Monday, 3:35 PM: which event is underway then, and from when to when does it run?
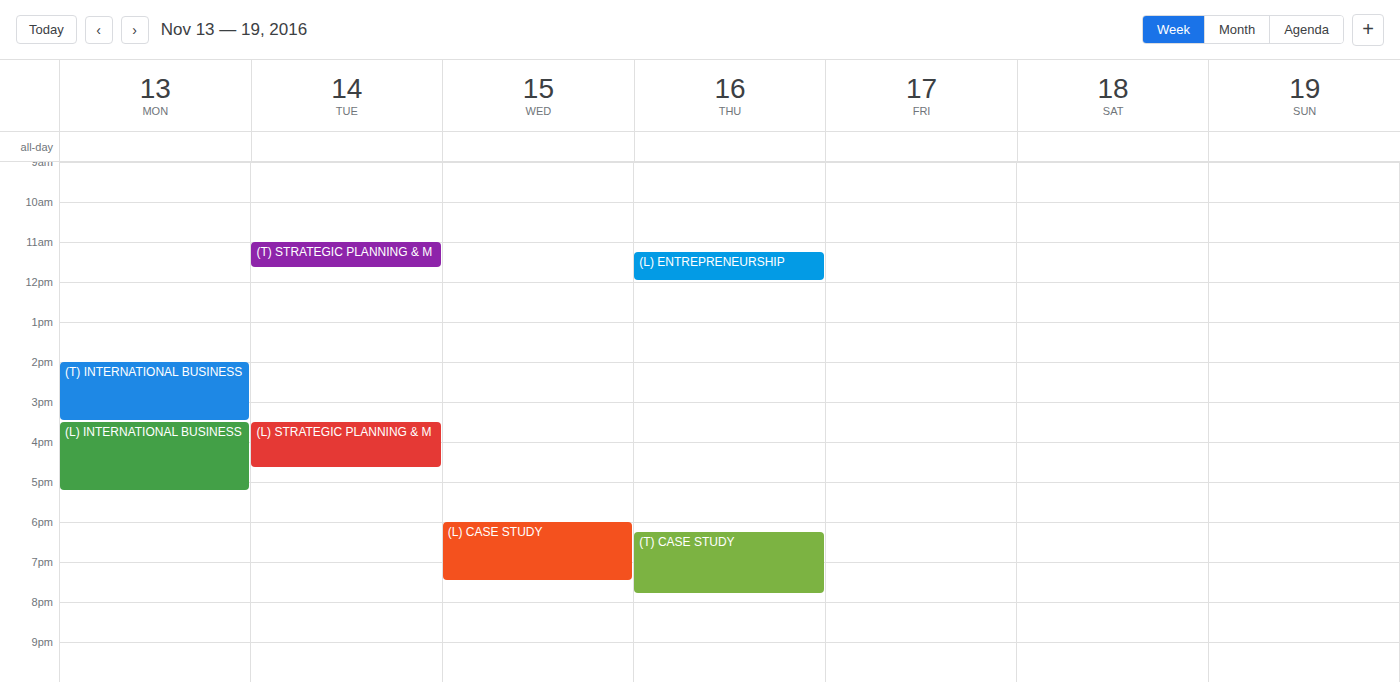
"(L) INTERNATIONAL BUSINESS", 3:30 PM to 5:15 PM